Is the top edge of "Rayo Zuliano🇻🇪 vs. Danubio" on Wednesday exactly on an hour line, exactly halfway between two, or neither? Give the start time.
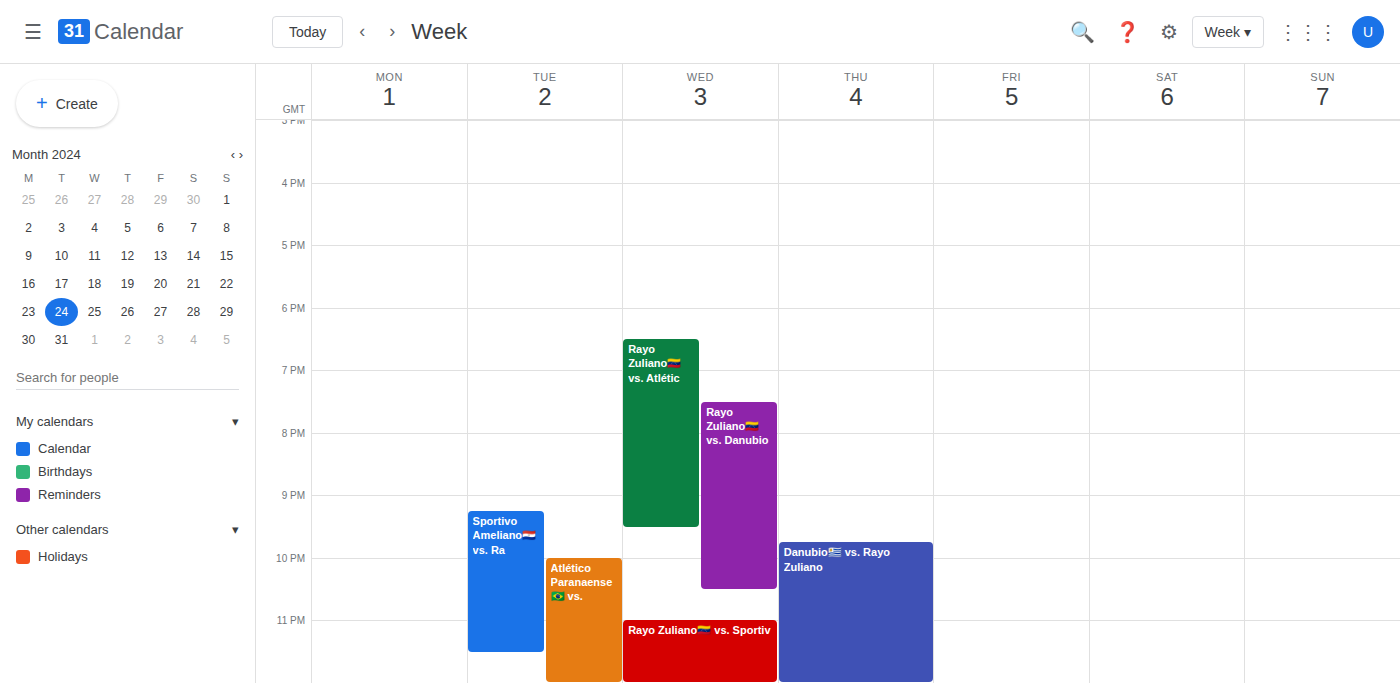
7:30 PM -- halfway between the 7 PM and 8 PM lines.